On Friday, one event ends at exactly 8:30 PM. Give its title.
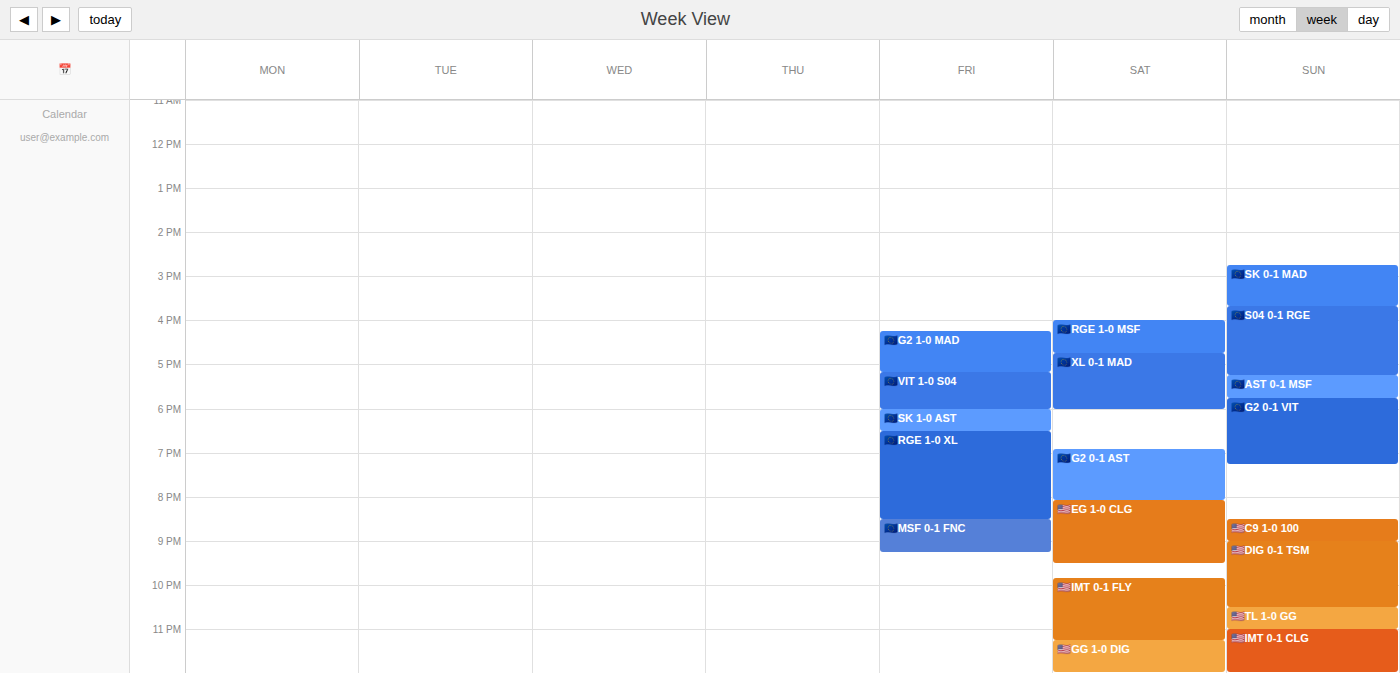
"🇪🇺RGE 1-0 XL"